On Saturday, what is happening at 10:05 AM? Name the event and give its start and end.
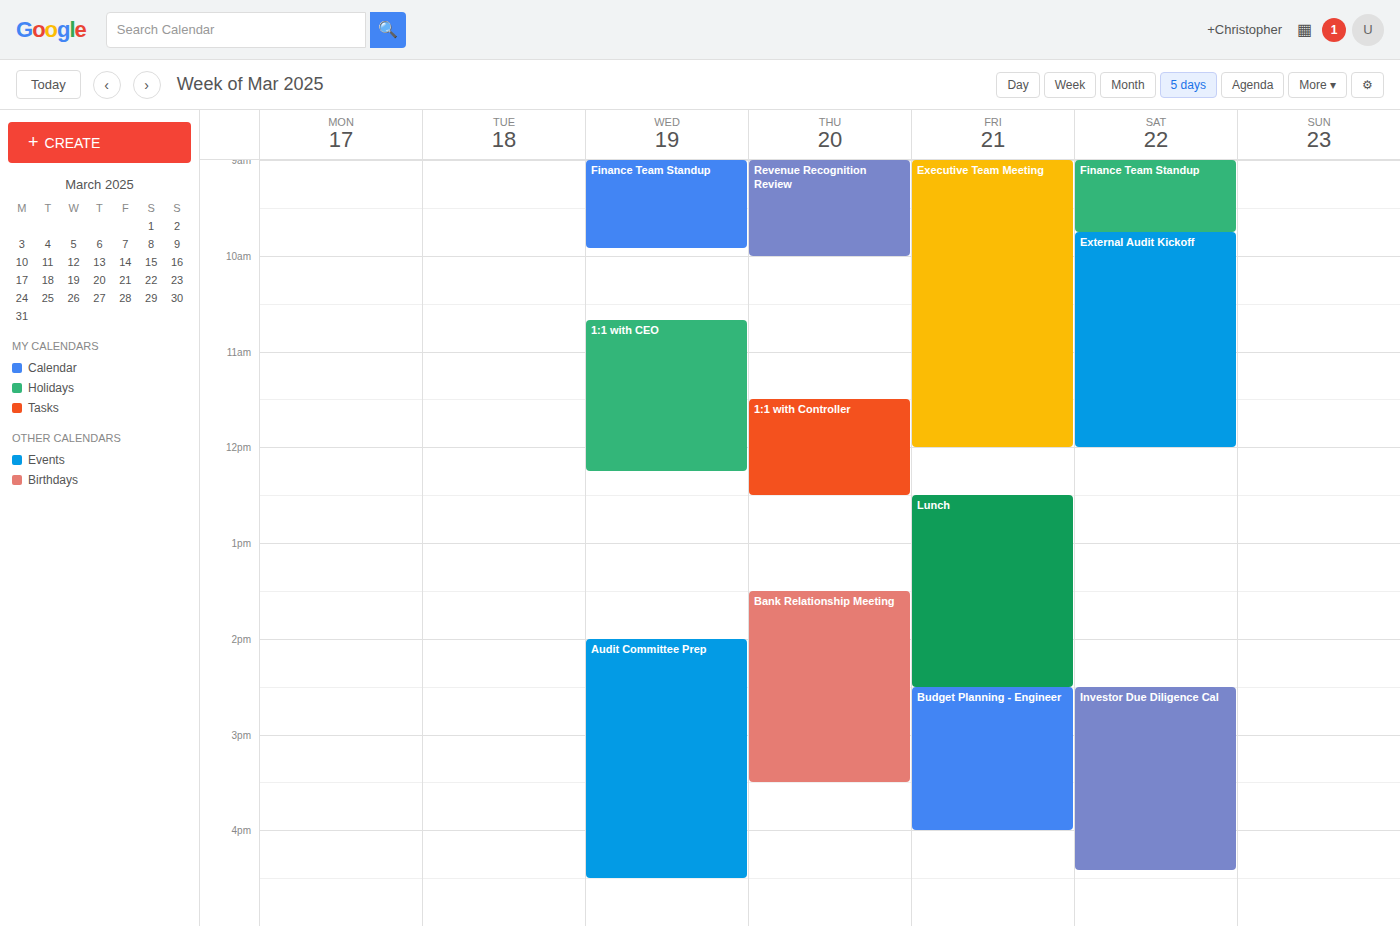
"External Audit Kickoff", 9:45 AM to 12:00 PM